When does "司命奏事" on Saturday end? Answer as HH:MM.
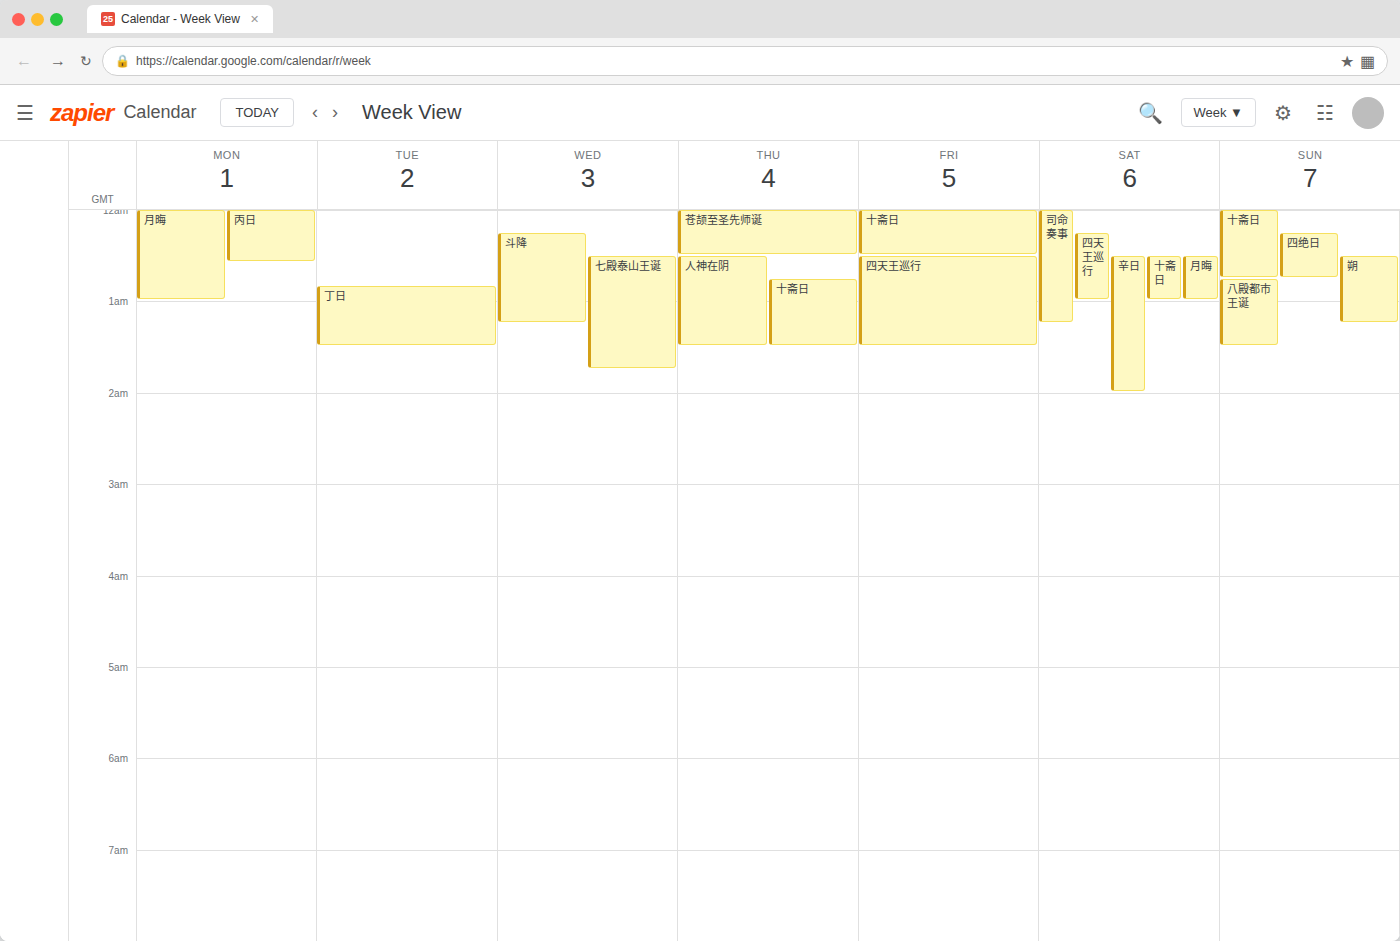
01:15